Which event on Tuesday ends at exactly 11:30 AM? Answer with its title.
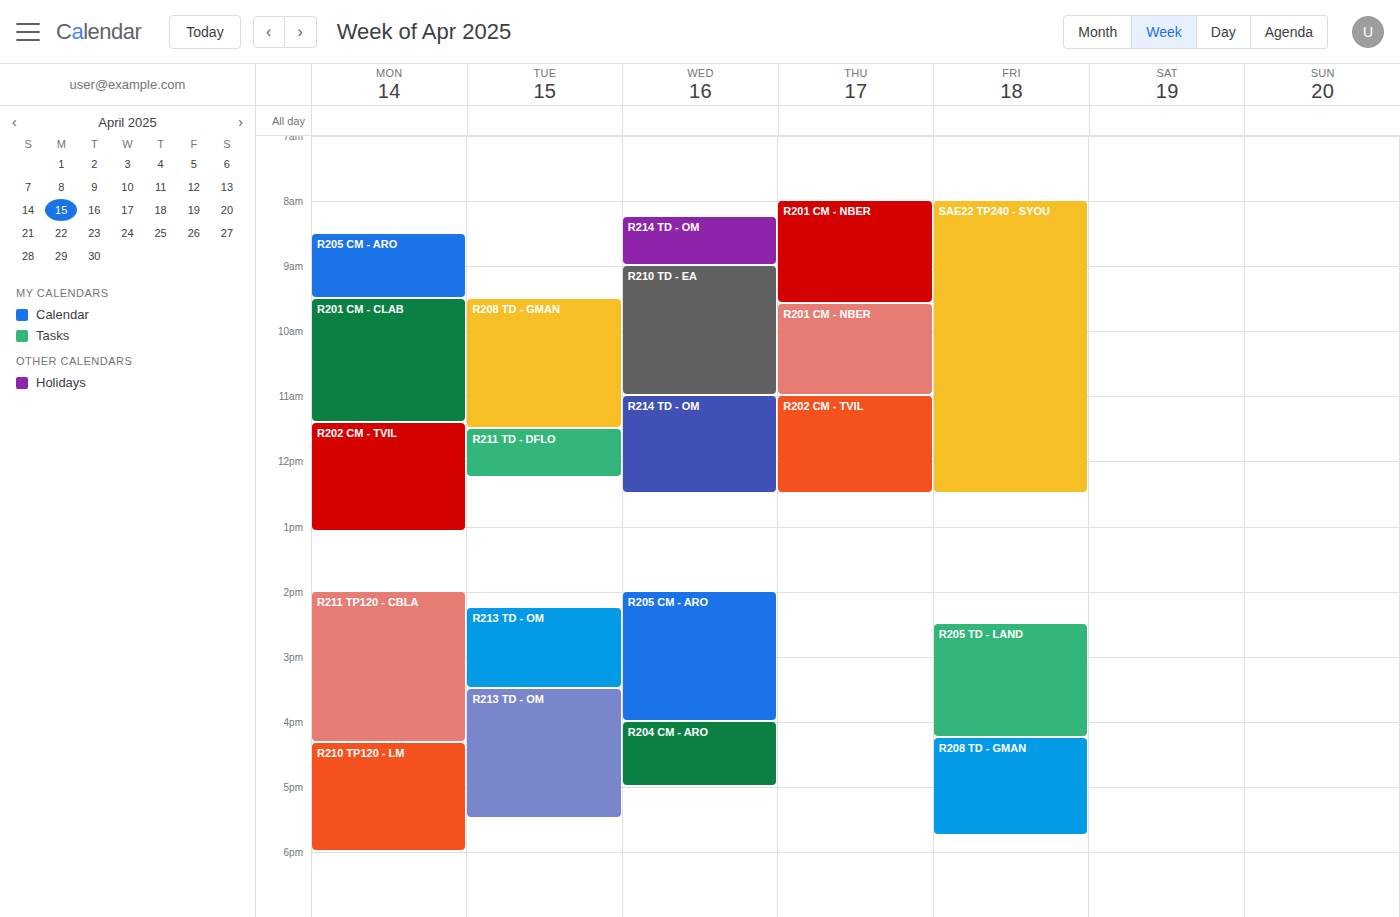
"R208 TD - GMAN"